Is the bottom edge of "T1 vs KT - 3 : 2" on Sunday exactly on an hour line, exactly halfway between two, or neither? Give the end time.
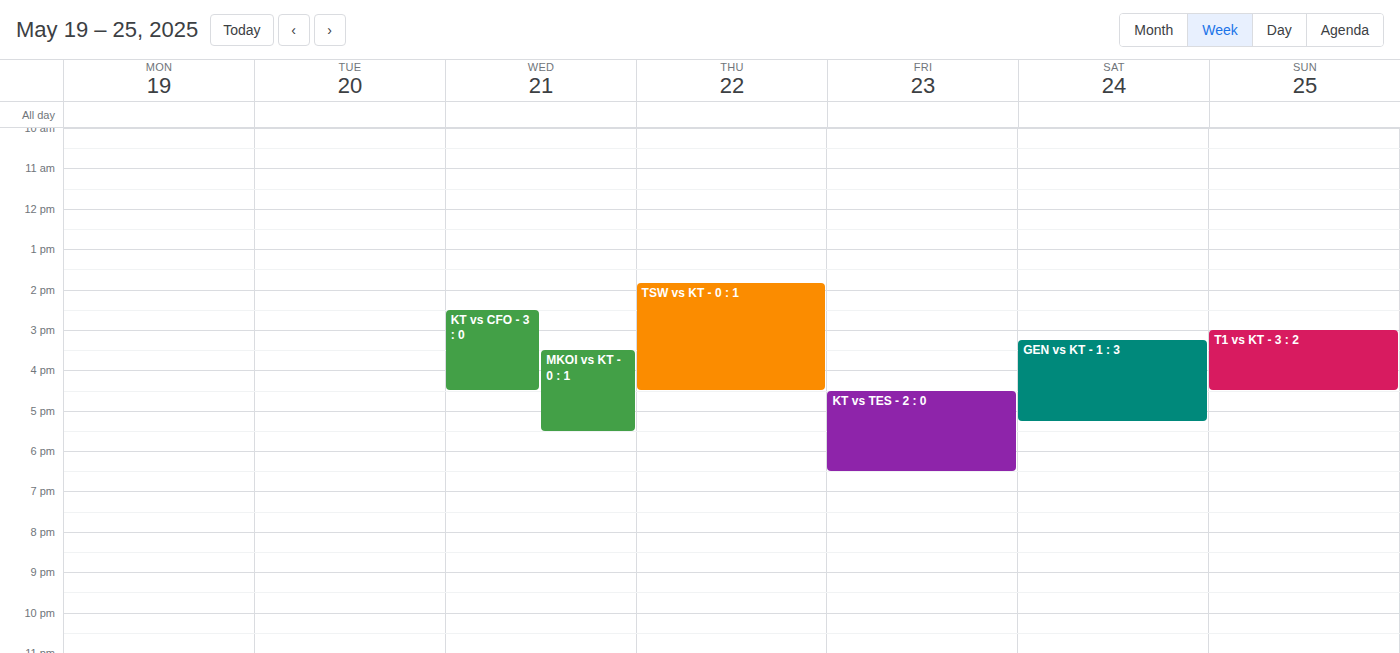
4:30 PM -- halfway between the 4 PM and 5 PM lines.